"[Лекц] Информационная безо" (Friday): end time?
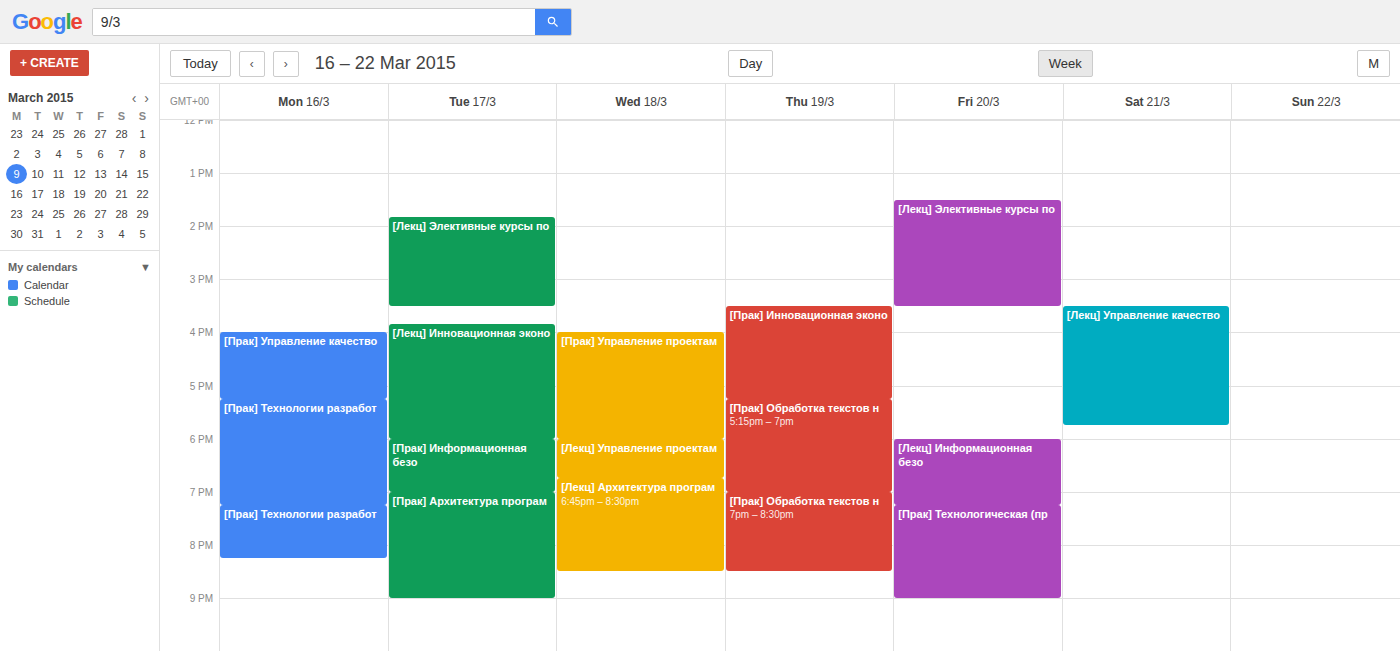
7:15 PM